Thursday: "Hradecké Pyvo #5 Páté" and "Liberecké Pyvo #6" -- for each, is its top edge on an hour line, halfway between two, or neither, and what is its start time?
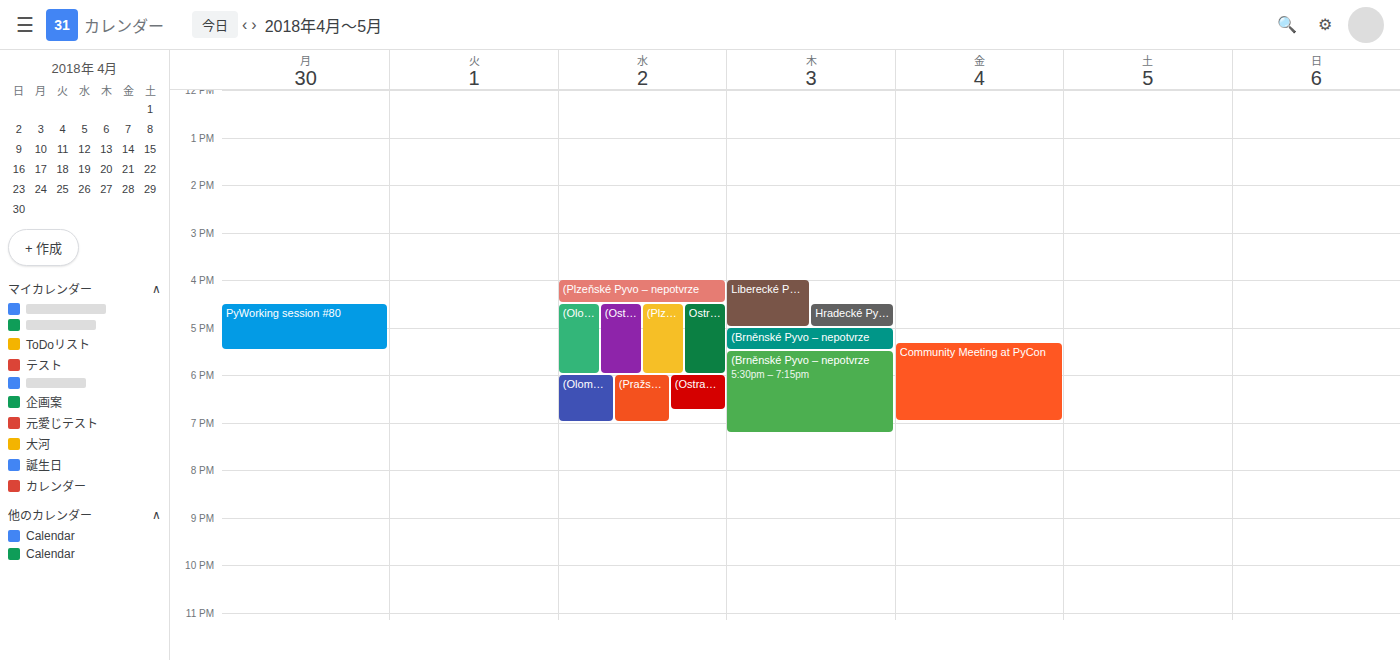
"Hradecké Pyvo #5 Páté": 4:30 PM, halfway between the 4 PM and 5 PM lines. "Liberecké Pyvo #6": 4:00 PM, exactly on the 4 PM line.